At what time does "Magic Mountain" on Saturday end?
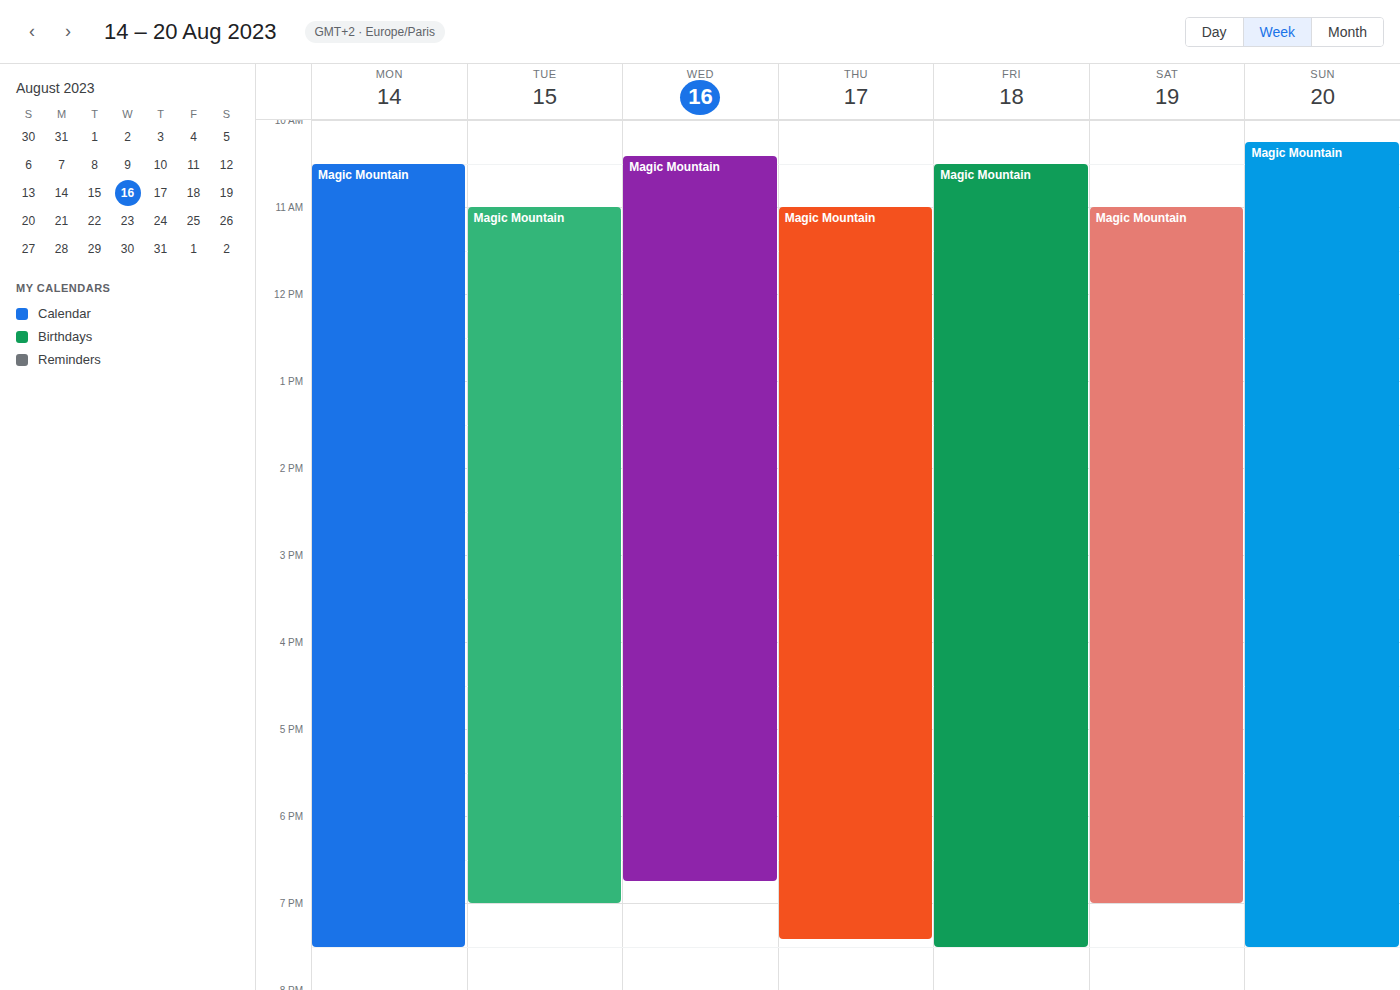
7:00 PM